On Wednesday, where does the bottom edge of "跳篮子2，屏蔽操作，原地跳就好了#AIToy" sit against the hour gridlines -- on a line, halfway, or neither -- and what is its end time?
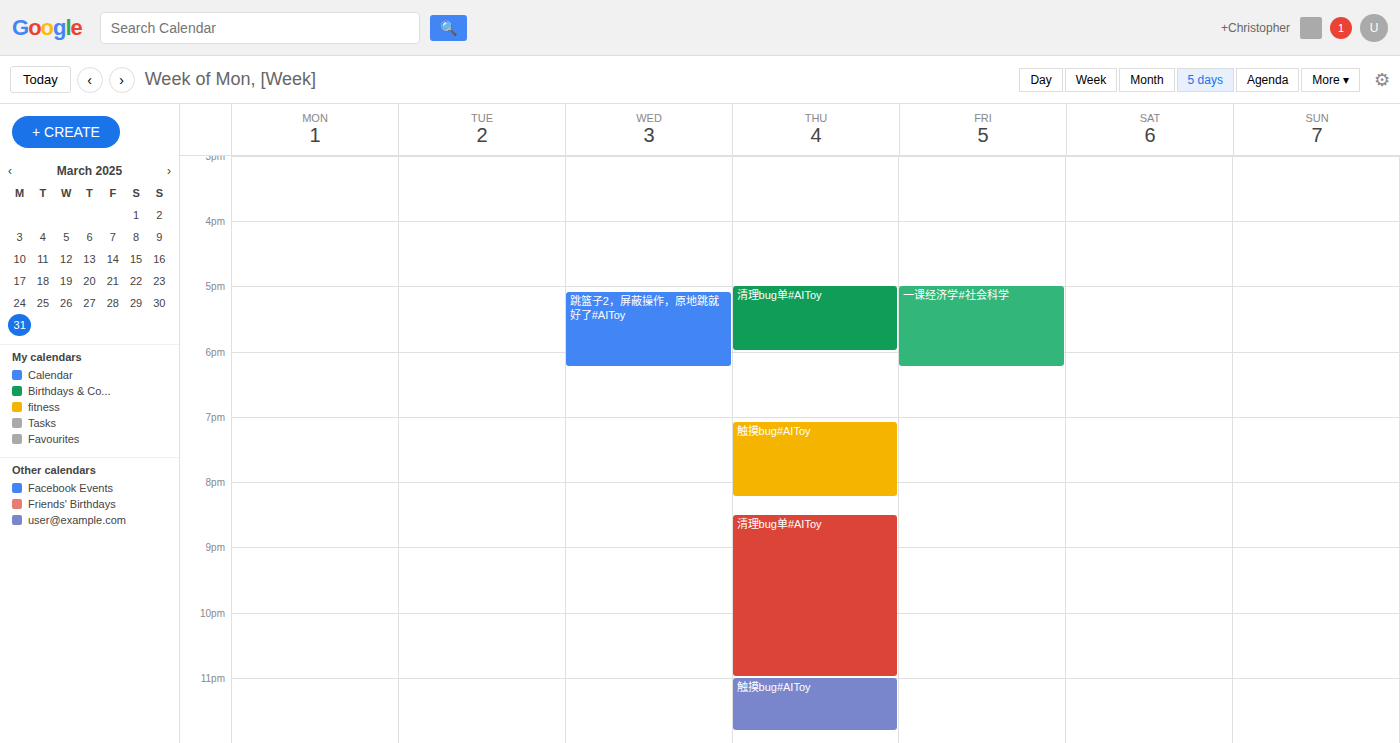
6:15 PM -- neither: a quarter of the way from the 6 PM line to the 7 PM line.